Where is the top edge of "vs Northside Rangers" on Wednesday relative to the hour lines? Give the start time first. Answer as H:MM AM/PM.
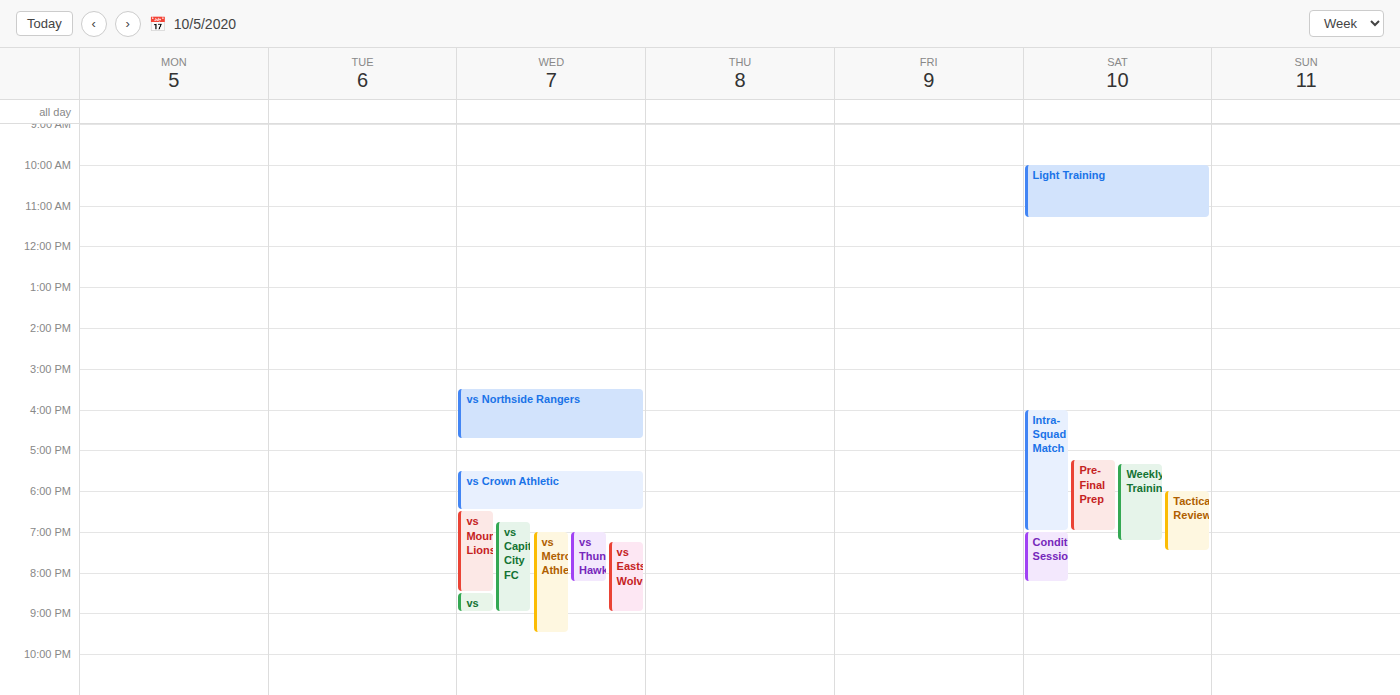
3:30 PM -- halfway between the 3 PM and 4 PM lines.